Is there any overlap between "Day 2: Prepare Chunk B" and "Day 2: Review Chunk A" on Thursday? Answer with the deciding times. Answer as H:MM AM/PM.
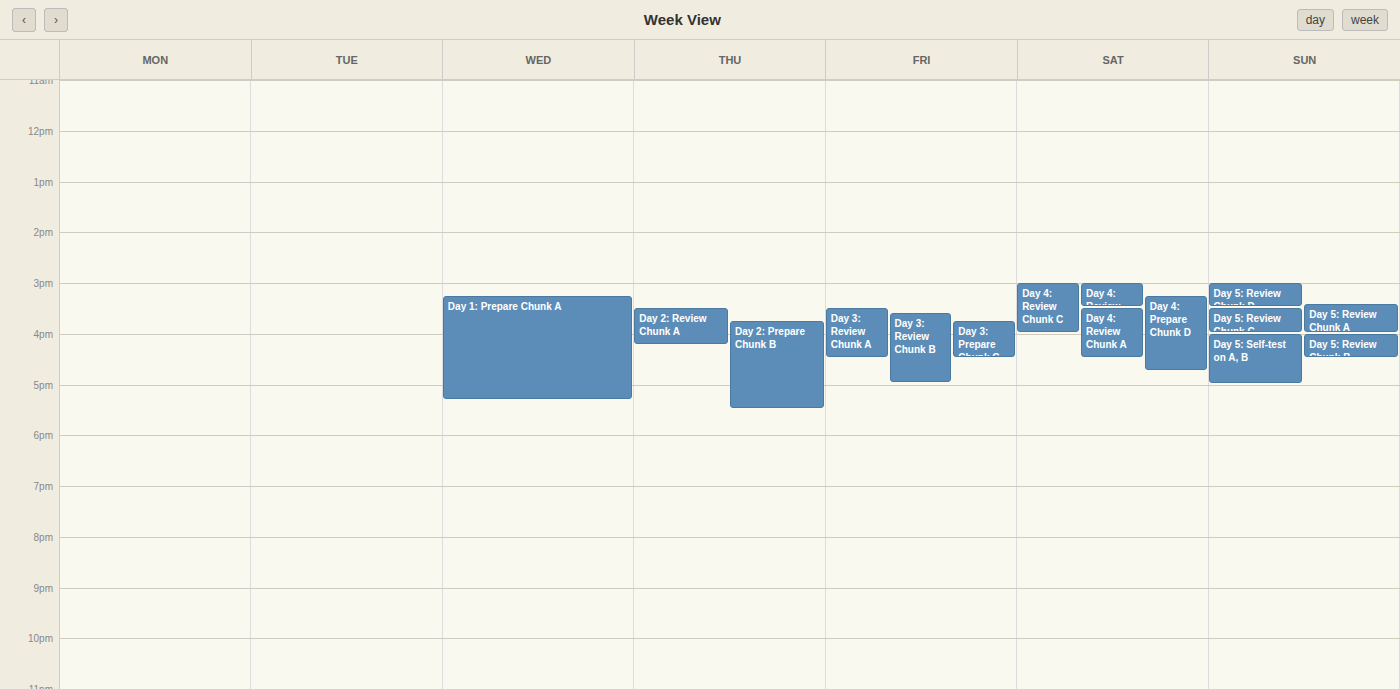
"Day 2: Prepare Chunk B" starts at 3:45 PM, before "Day 2: Review Chunk A" ends at 4:15 PM -- they overlap.